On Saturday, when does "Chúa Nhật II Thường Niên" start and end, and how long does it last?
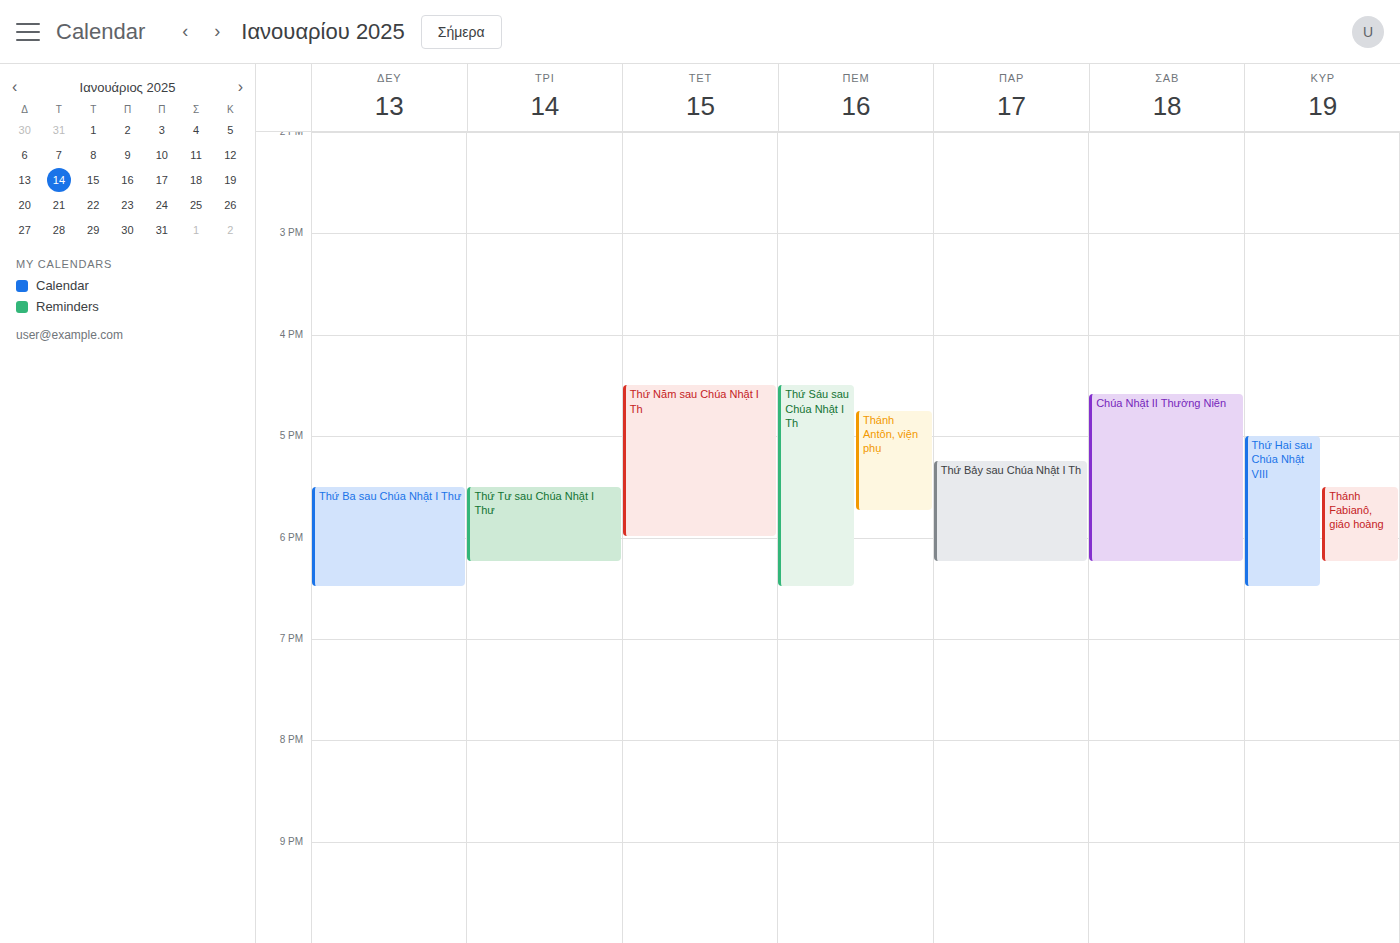
4:35 PM to 6:15 PM, 1 hour 40 minutes